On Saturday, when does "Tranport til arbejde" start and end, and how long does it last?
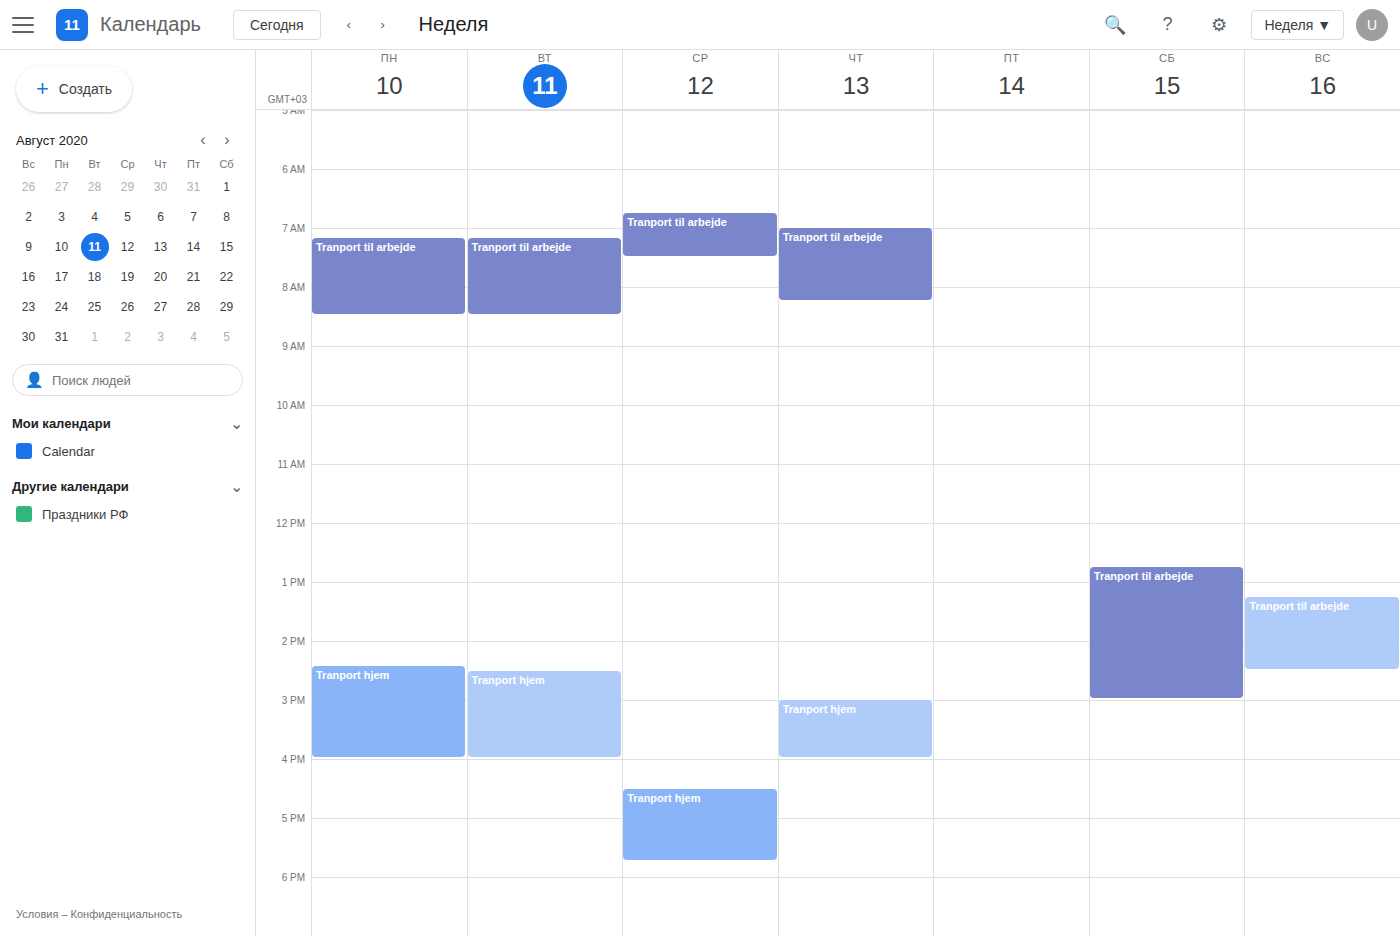
12:45 PM to 3:00 PM, 2 hours 15 minutes